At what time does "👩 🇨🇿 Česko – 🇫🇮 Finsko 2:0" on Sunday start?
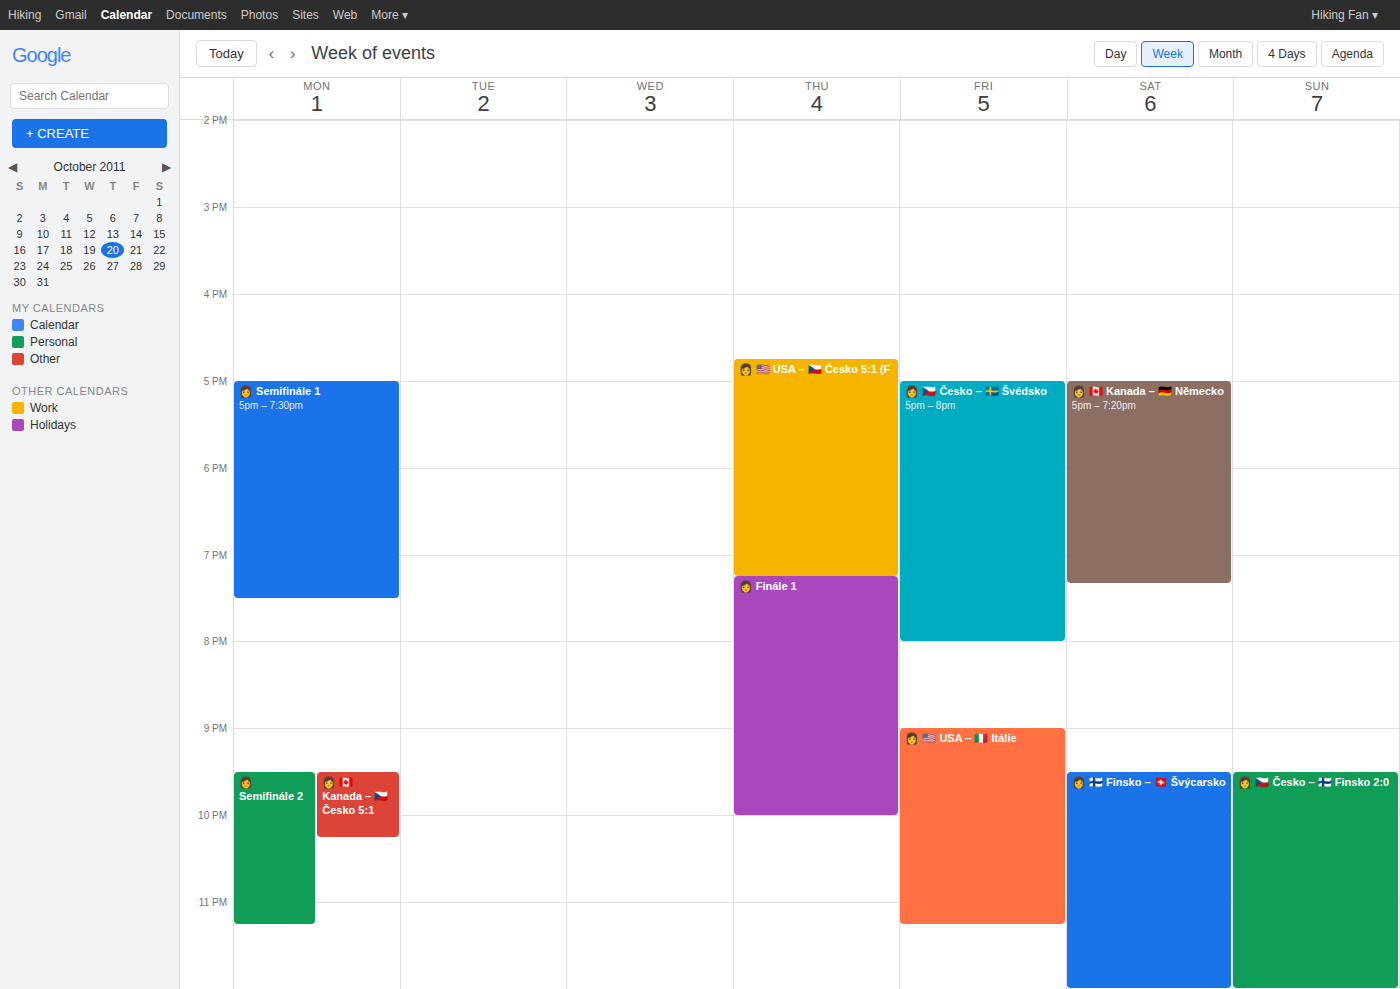
9:30 PM